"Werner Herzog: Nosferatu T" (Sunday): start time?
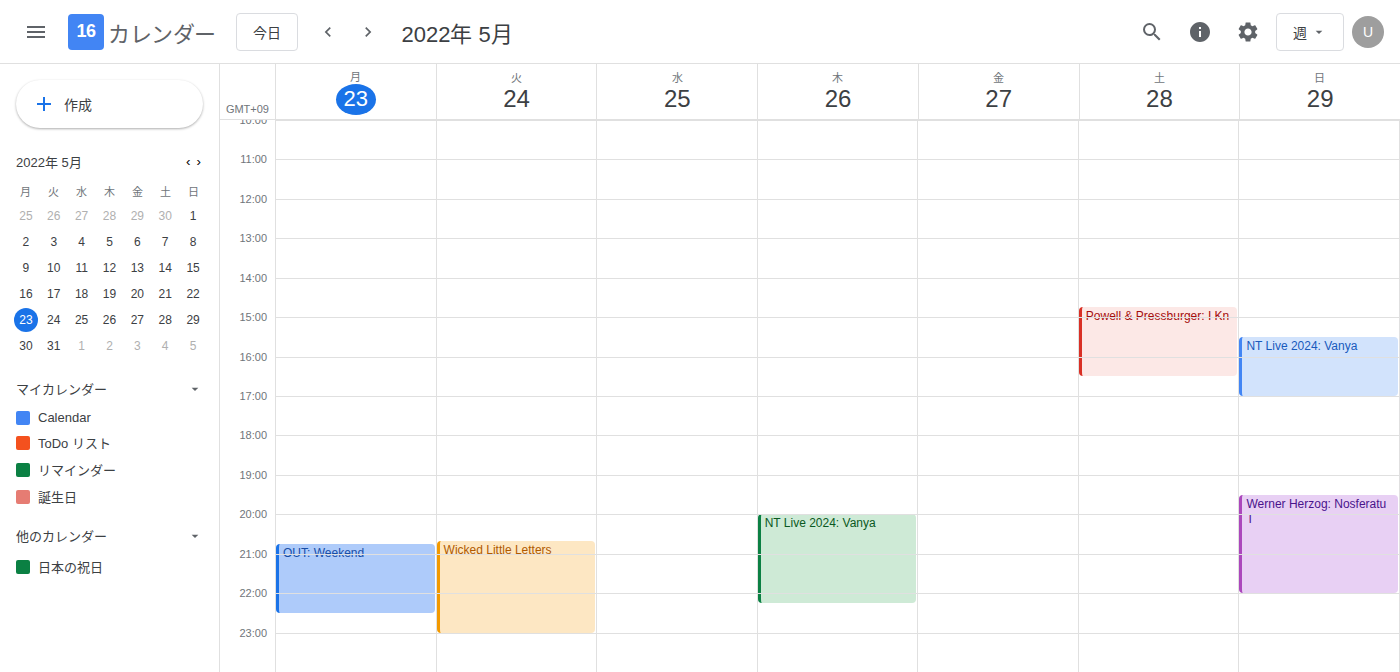
7:30 PM